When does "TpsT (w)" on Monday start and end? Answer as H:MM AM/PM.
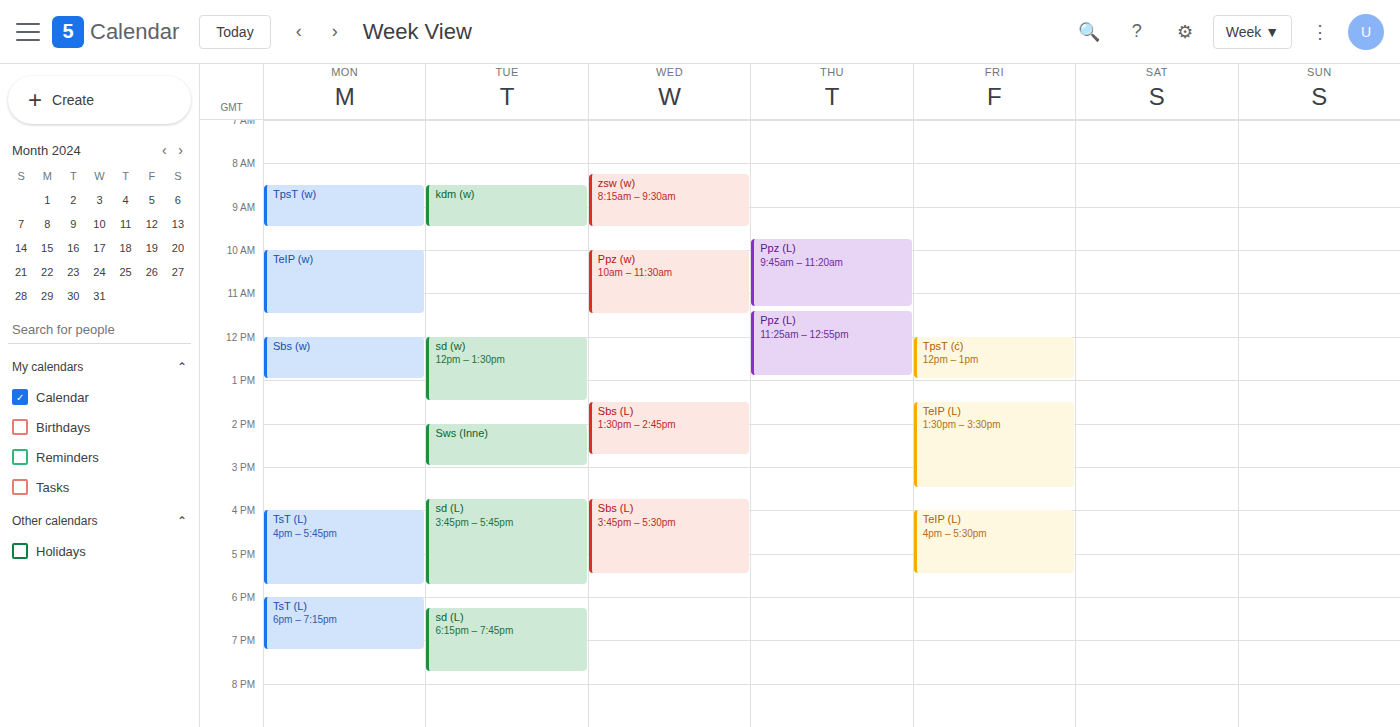
8:30 AM to 9:30 AM